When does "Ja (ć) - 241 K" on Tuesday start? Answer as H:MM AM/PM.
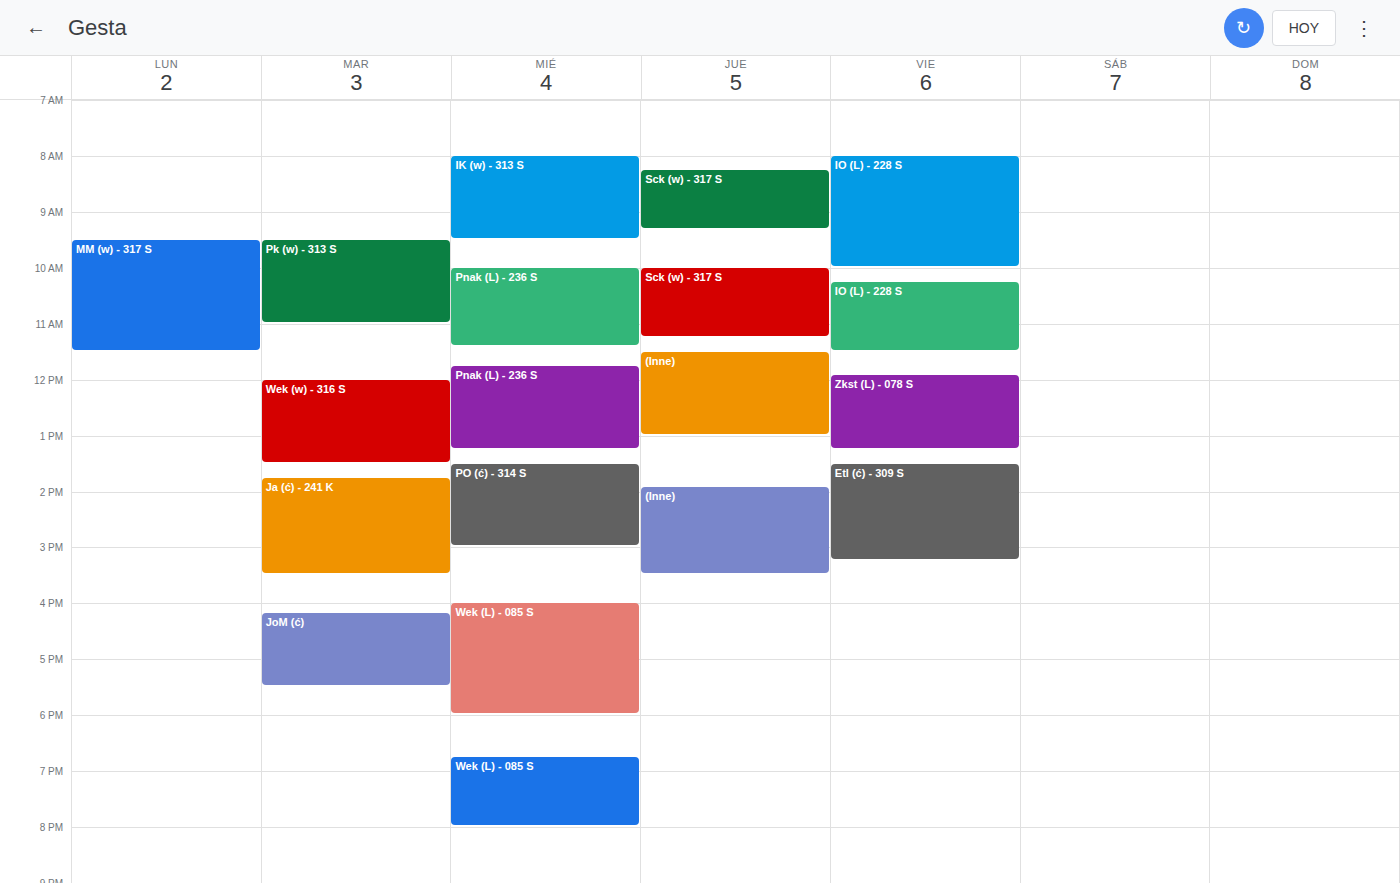
1:45 PM